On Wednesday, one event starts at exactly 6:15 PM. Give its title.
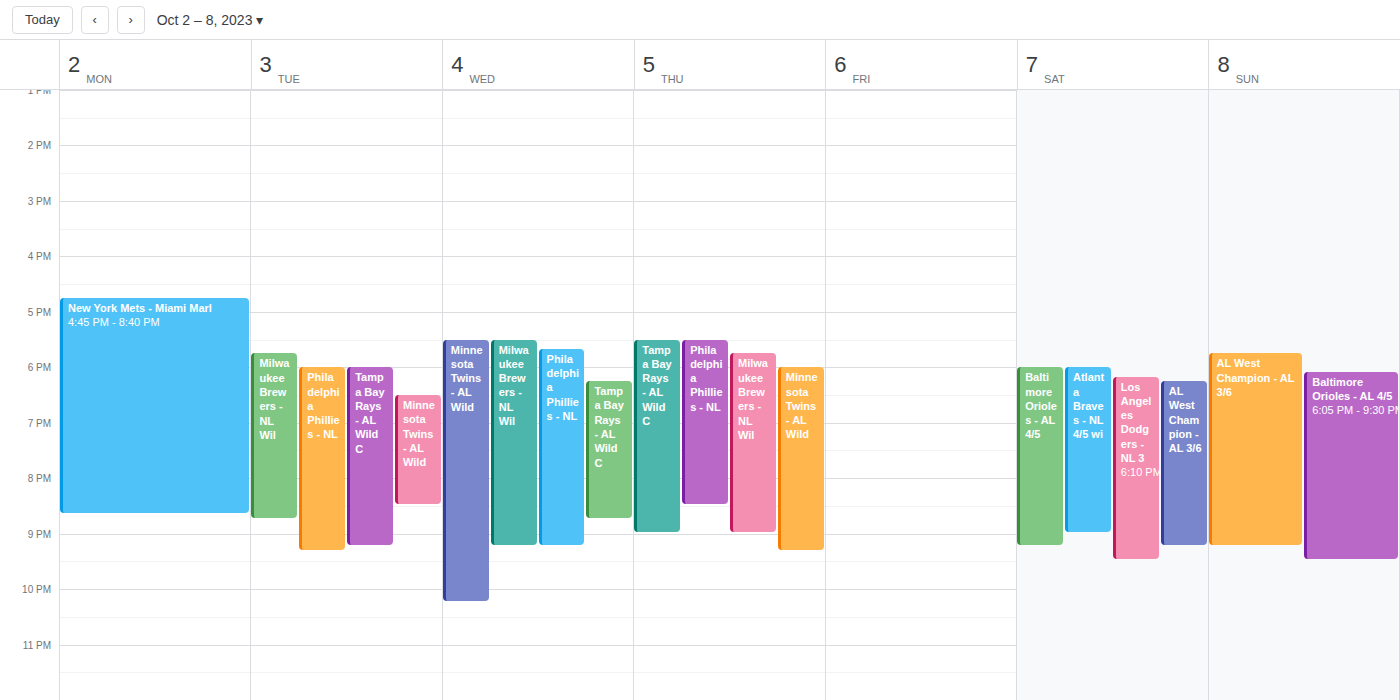
"Tampa Bay Rays - AL Wild C"